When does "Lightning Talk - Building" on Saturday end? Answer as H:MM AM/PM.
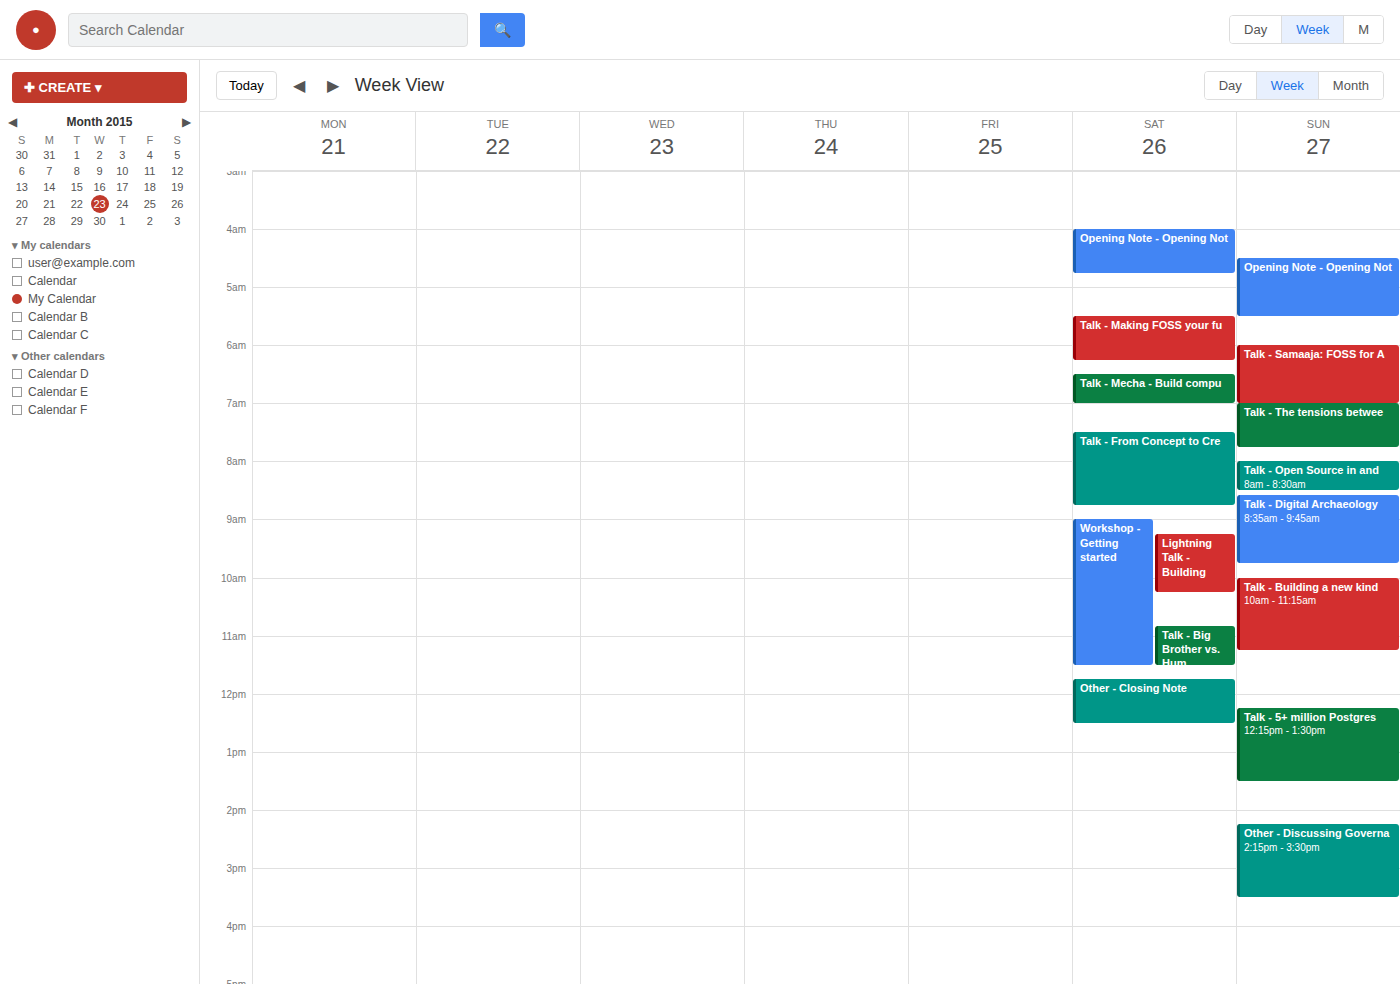
10:15 AM